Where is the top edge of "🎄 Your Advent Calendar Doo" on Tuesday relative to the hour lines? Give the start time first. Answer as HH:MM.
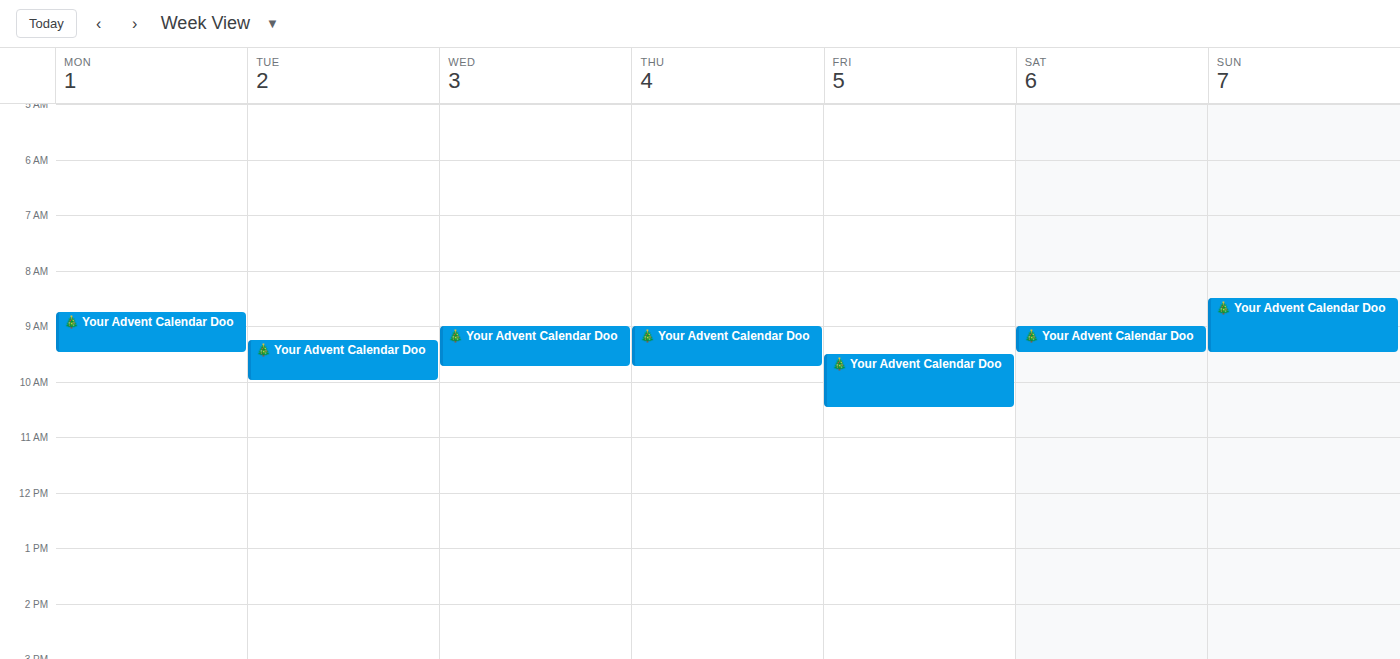
09:15 -- neither: a quarter of the way from the 09:00 line to the 10:00 line.